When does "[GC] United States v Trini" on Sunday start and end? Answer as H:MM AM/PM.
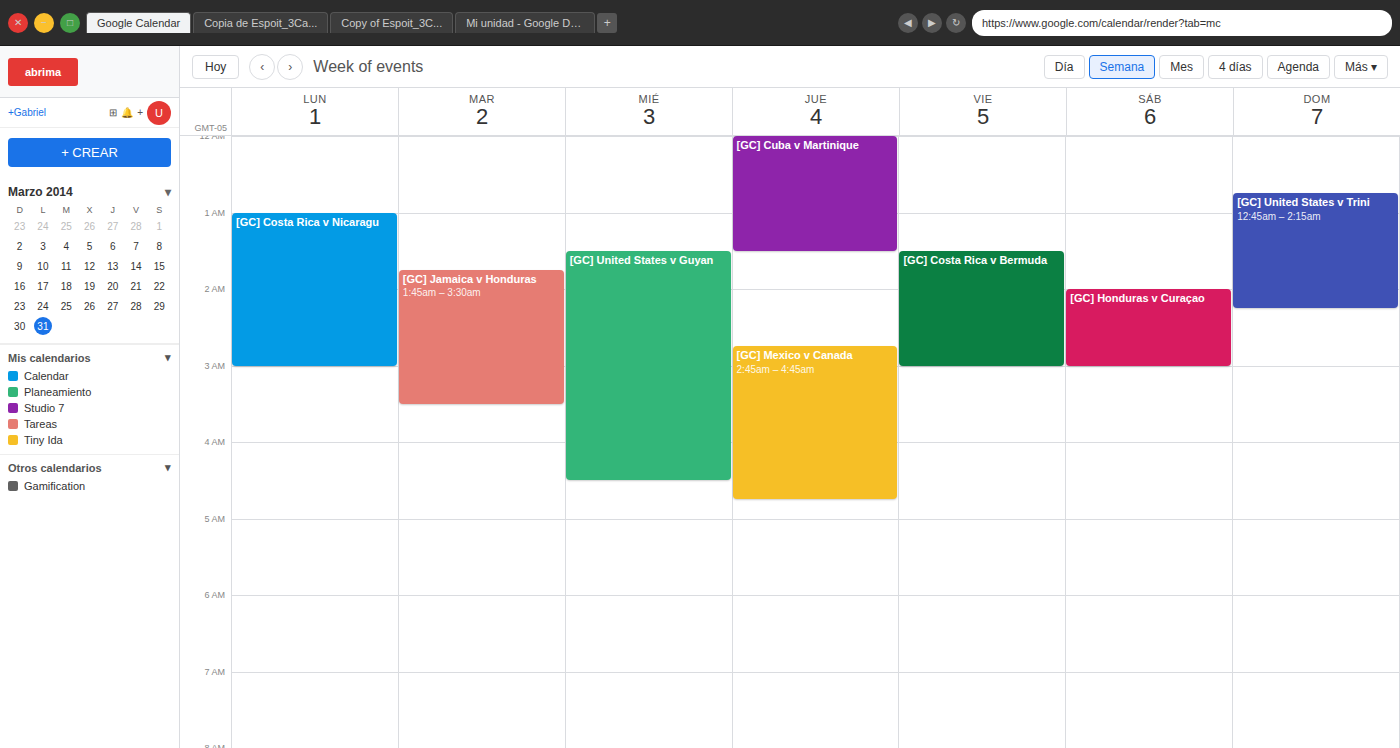
12:45 AM to 2:15 AM